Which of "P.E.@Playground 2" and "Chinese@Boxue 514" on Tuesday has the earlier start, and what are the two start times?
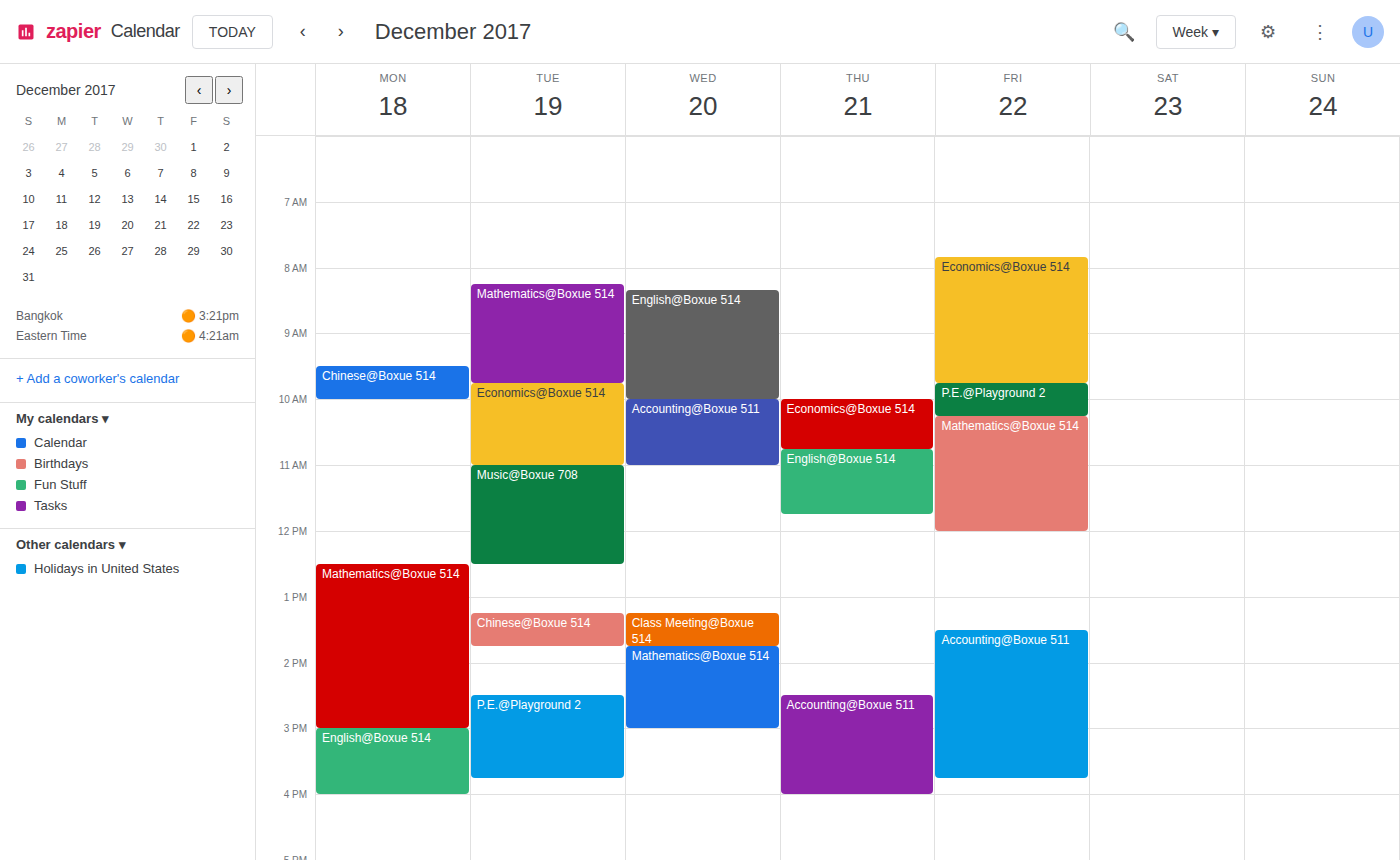
"Chinese@Boxue 514" 1:15 PM; "P.E.@Playground 2" 2:30 PM.